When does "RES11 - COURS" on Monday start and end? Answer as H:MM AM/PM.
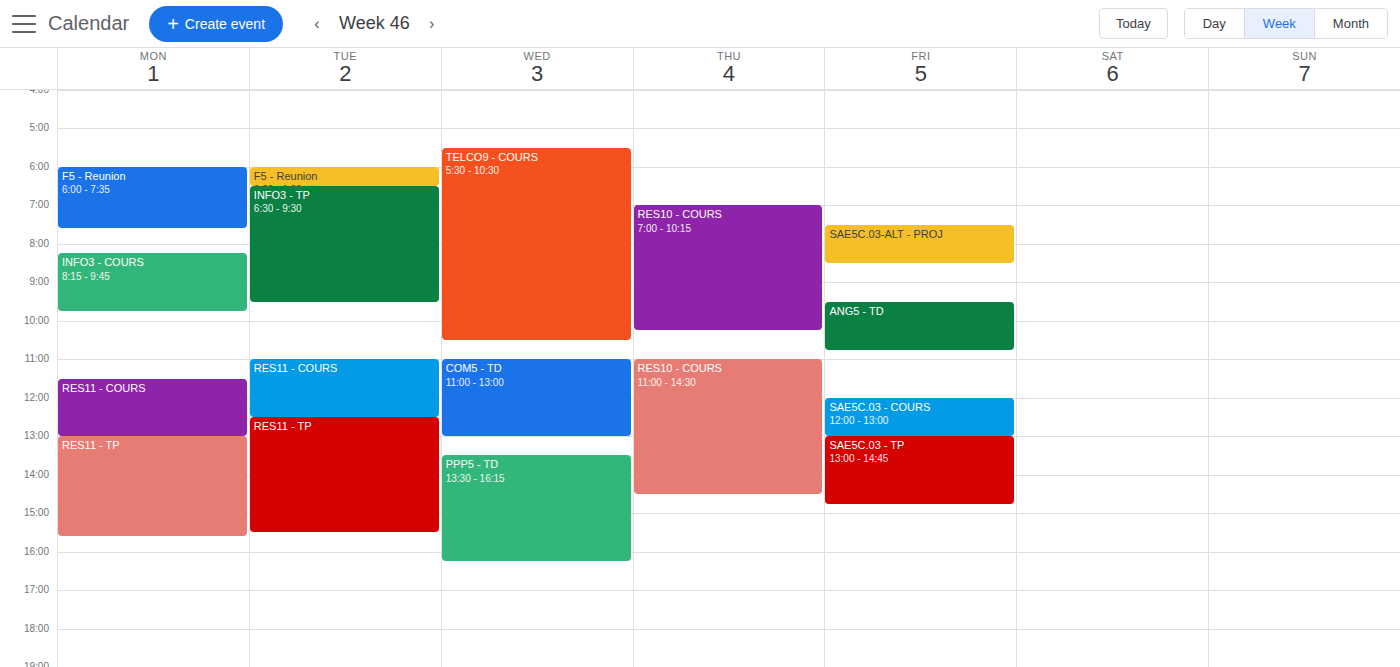
11:30 AM to 1:00 PM